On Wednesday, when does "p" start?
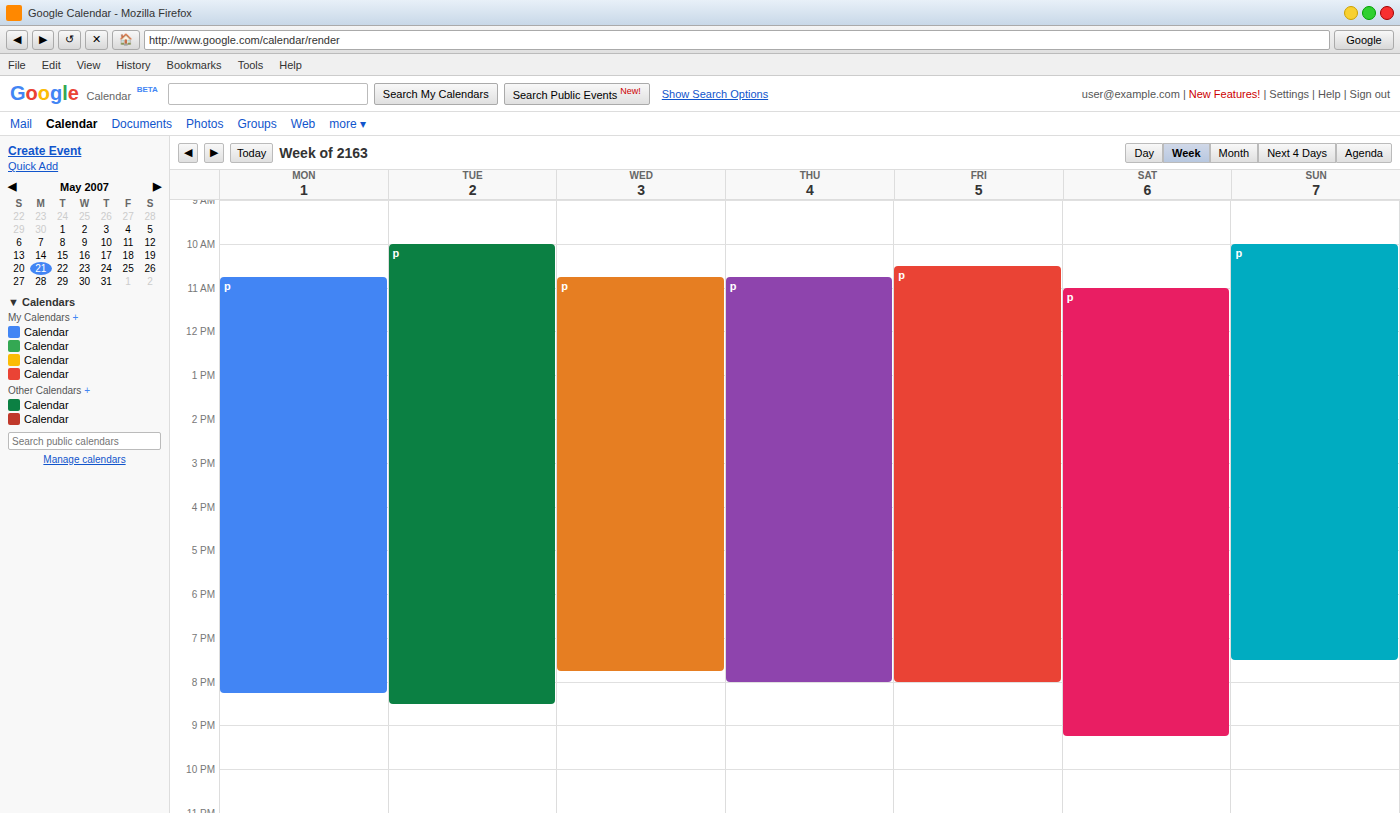
10:45 AM